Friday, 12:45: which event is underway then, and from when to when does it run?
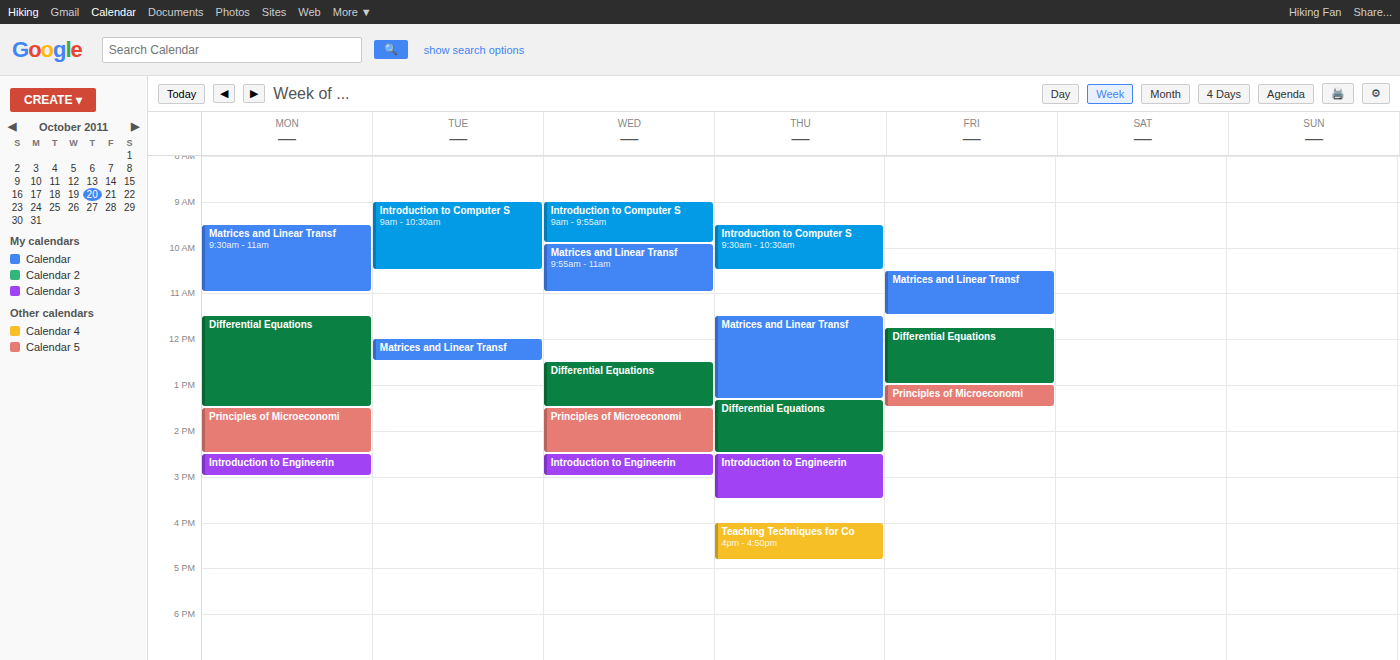
"Differential Equations", 11:45 to 13:00